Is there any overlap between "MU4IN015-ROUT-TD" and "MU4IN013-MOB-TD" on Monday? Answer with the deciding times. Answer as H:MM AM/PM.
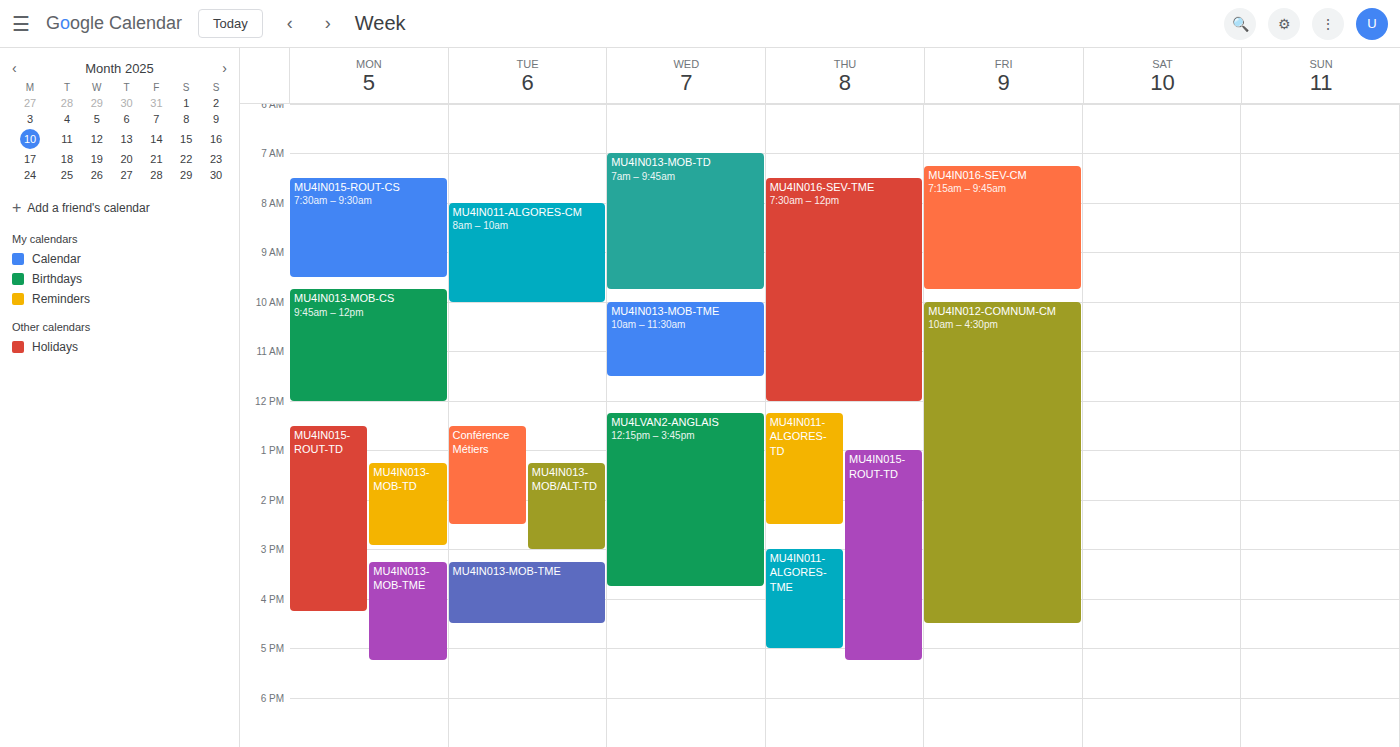
"MU4IN013-MOB-TD" runs 1:15 PM to 2:55 PM, inside "MU4IN015-ROUT-TD" -- they overlap.